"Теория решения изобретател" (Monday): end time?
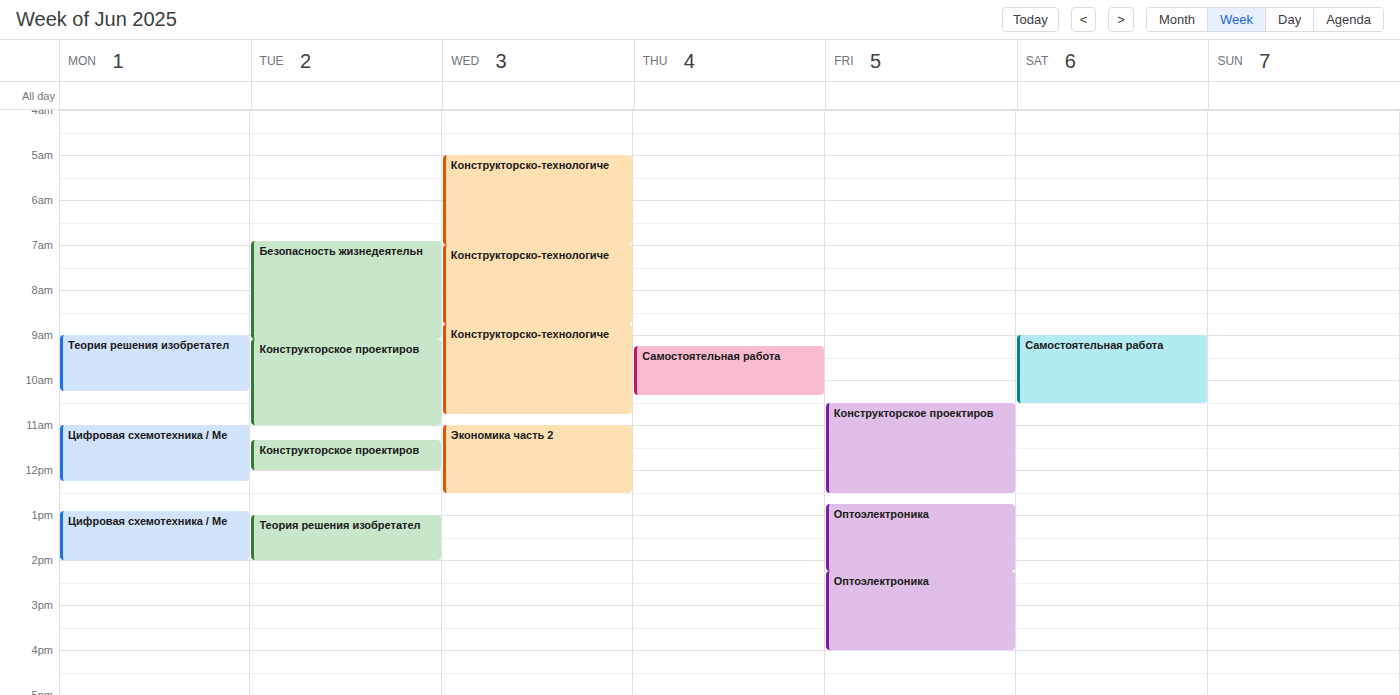
10:15